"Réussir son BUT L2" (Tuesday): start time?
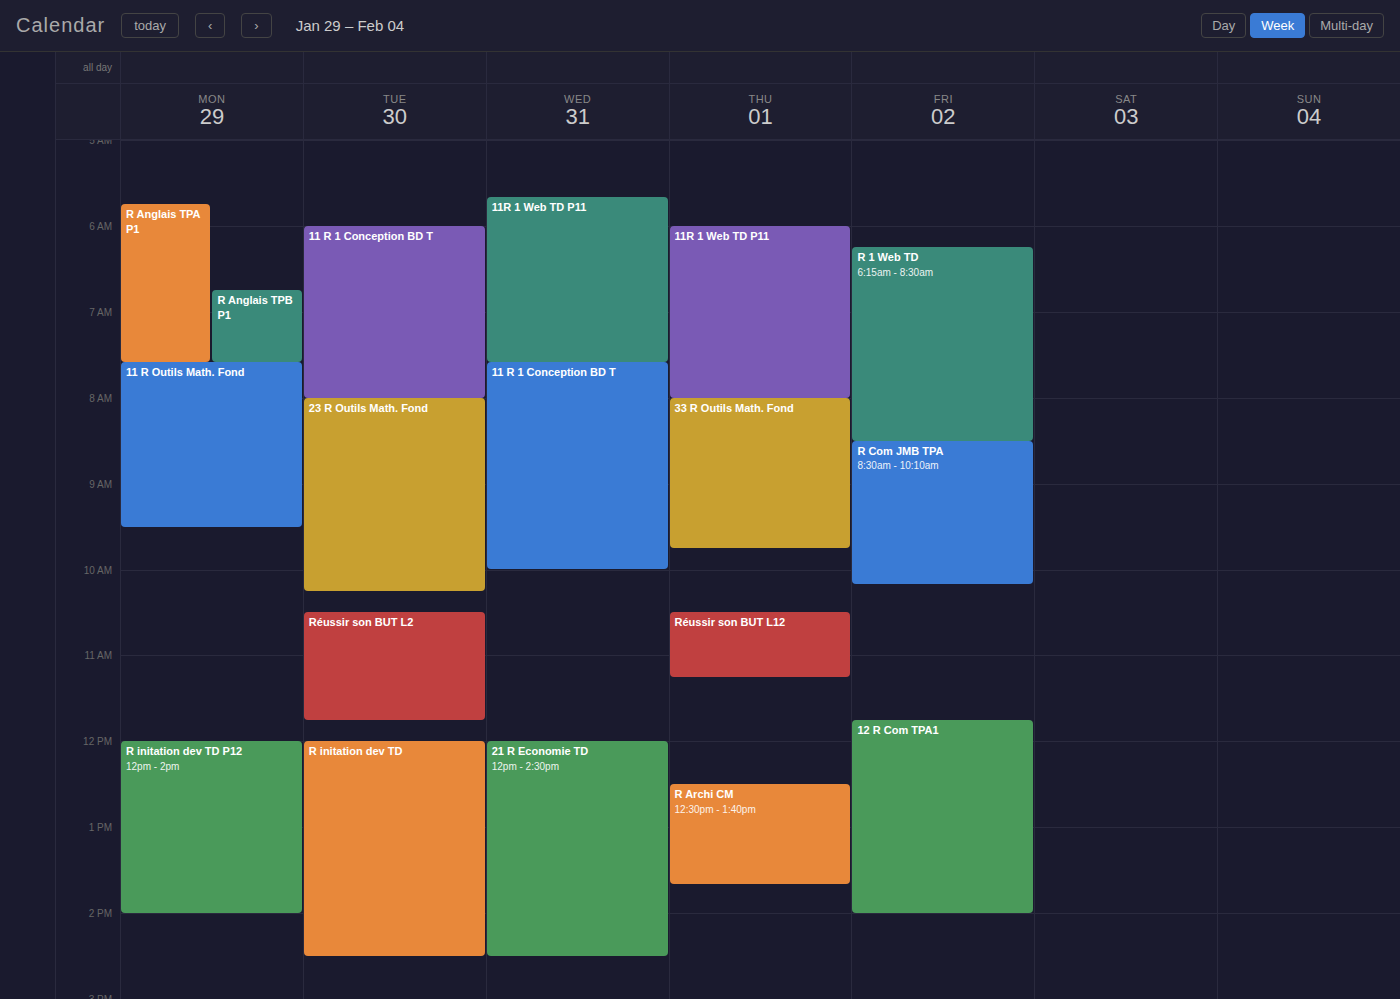
10:30 AM